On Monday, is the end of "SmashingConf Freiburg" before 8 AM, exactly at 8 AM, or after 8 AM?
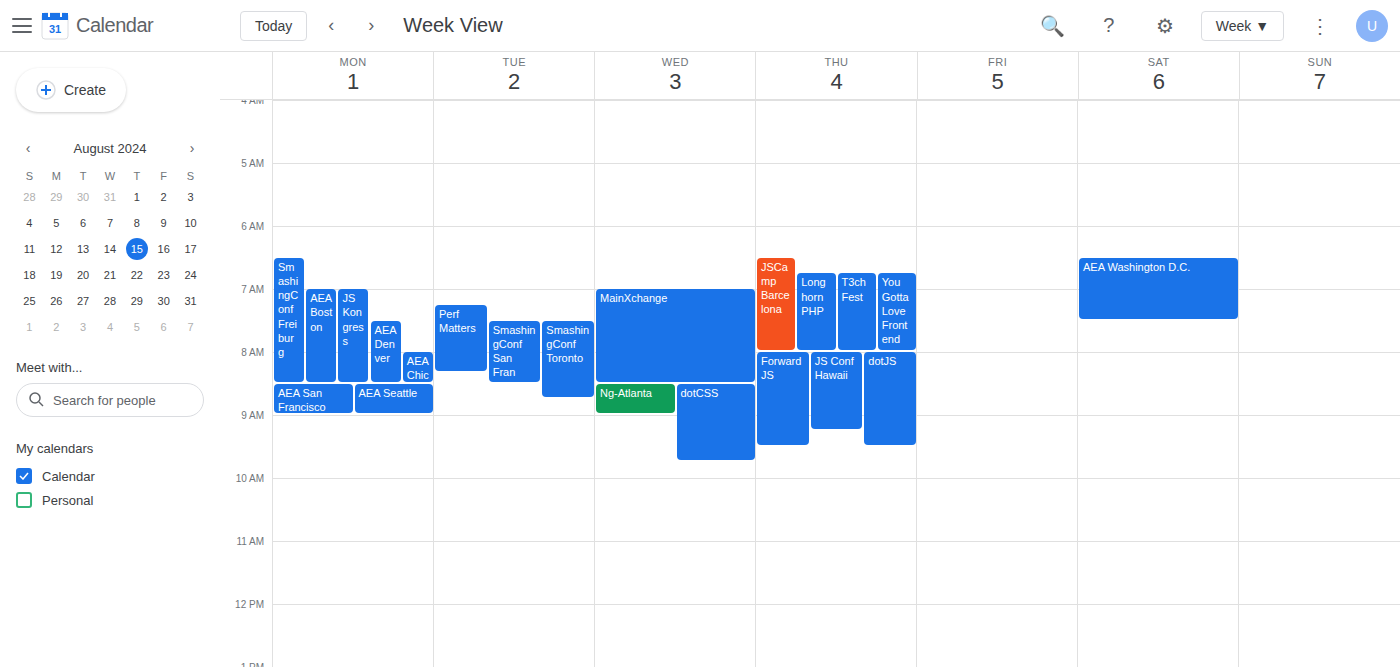
8:30 AM -- after 8 AM, 30 minutes below the 8 AM line.